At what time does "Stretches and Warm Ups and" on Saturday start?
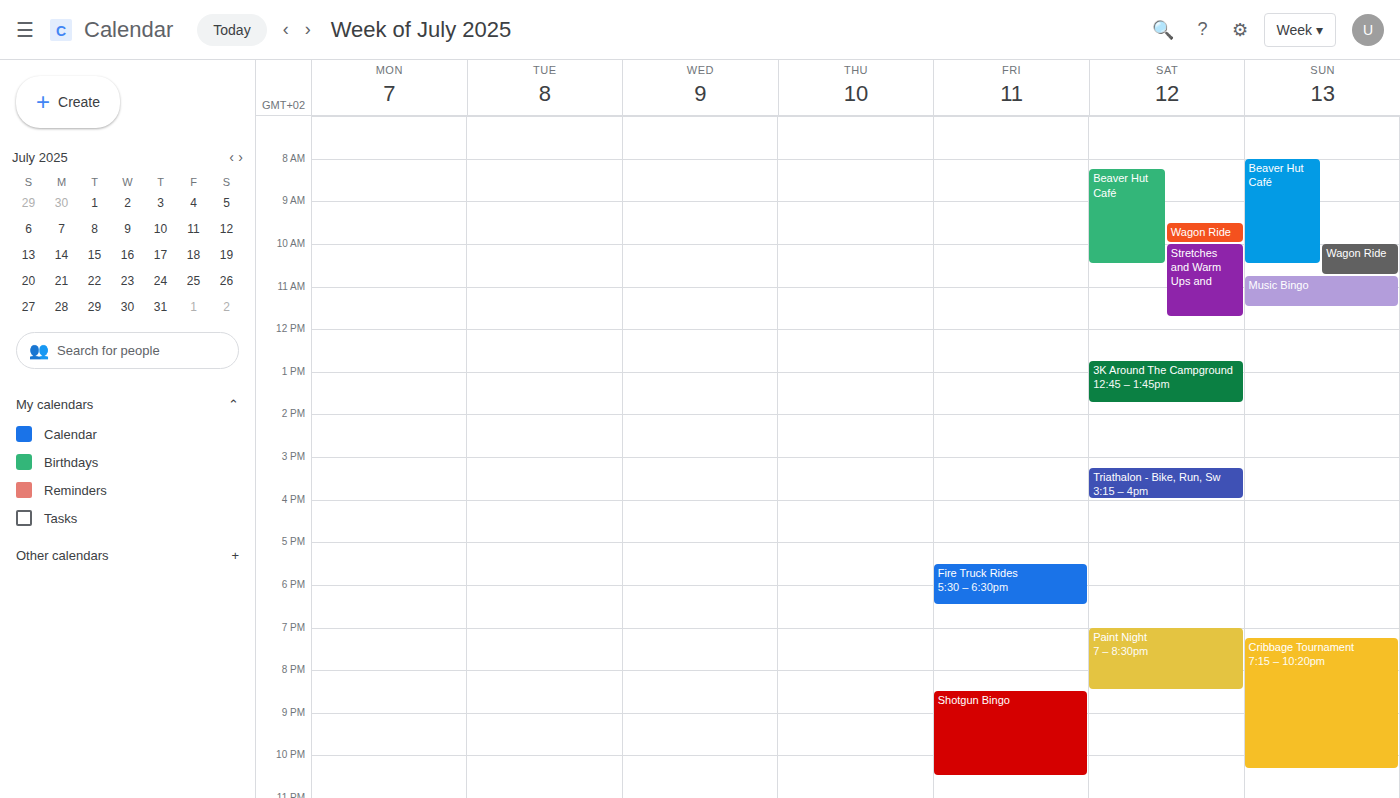
10:00 AM